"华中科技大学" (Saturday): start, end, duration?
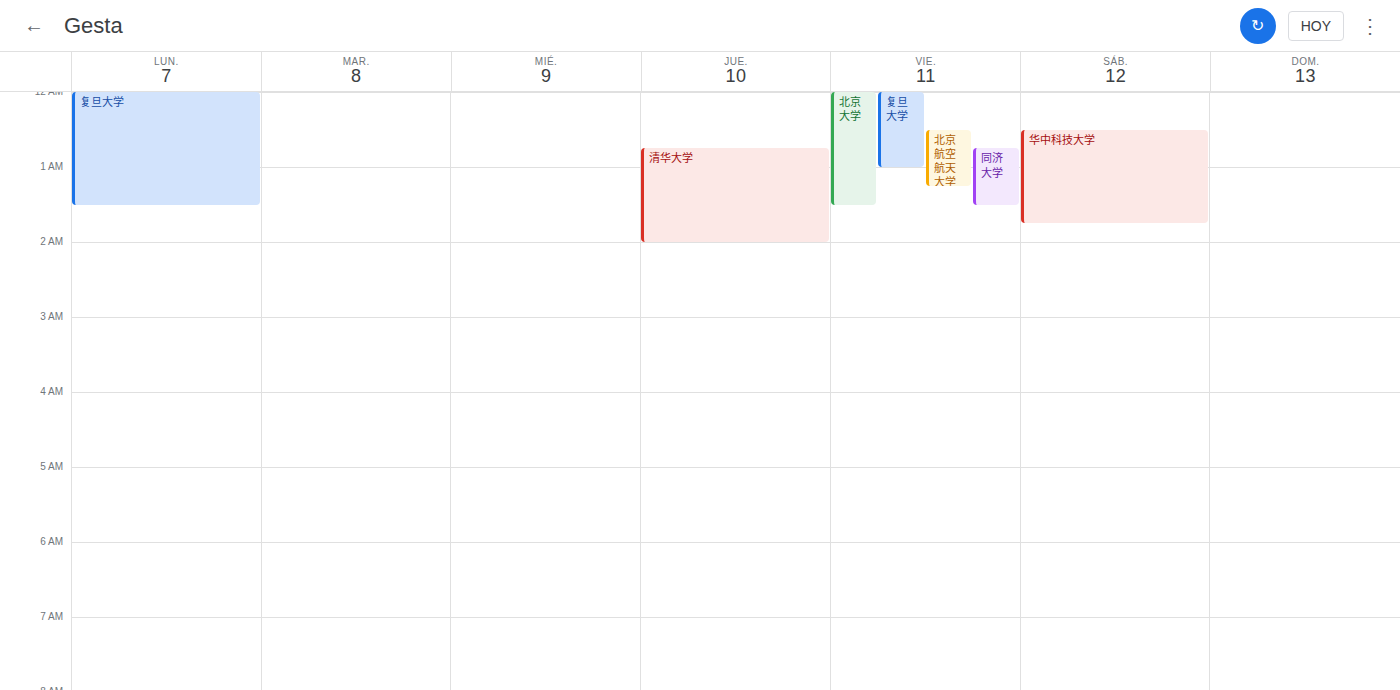
12:30 AM to 1:45 AM, 1 hour 15 minutes